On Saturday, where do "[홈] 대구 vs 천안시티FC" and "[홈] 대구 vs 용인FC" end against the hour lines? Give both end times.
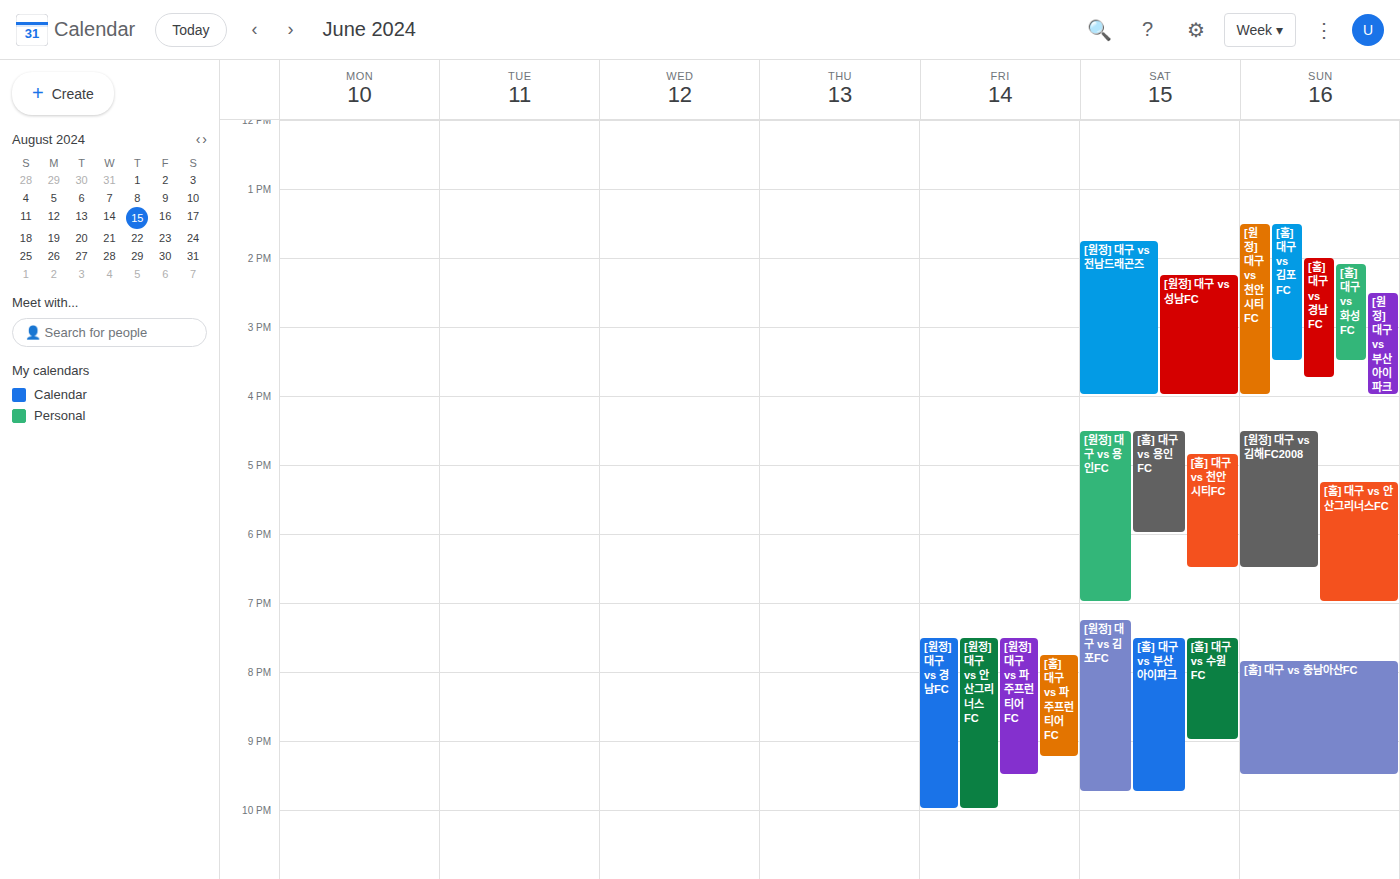
"[홈] 대구 vs 천안시티FC": 6:30 PM, halfway between the 6 PM and 7 PM lines. "[홈] 대구 vs 용인FC": 6:00 PM, exactly on the 6 PM line.